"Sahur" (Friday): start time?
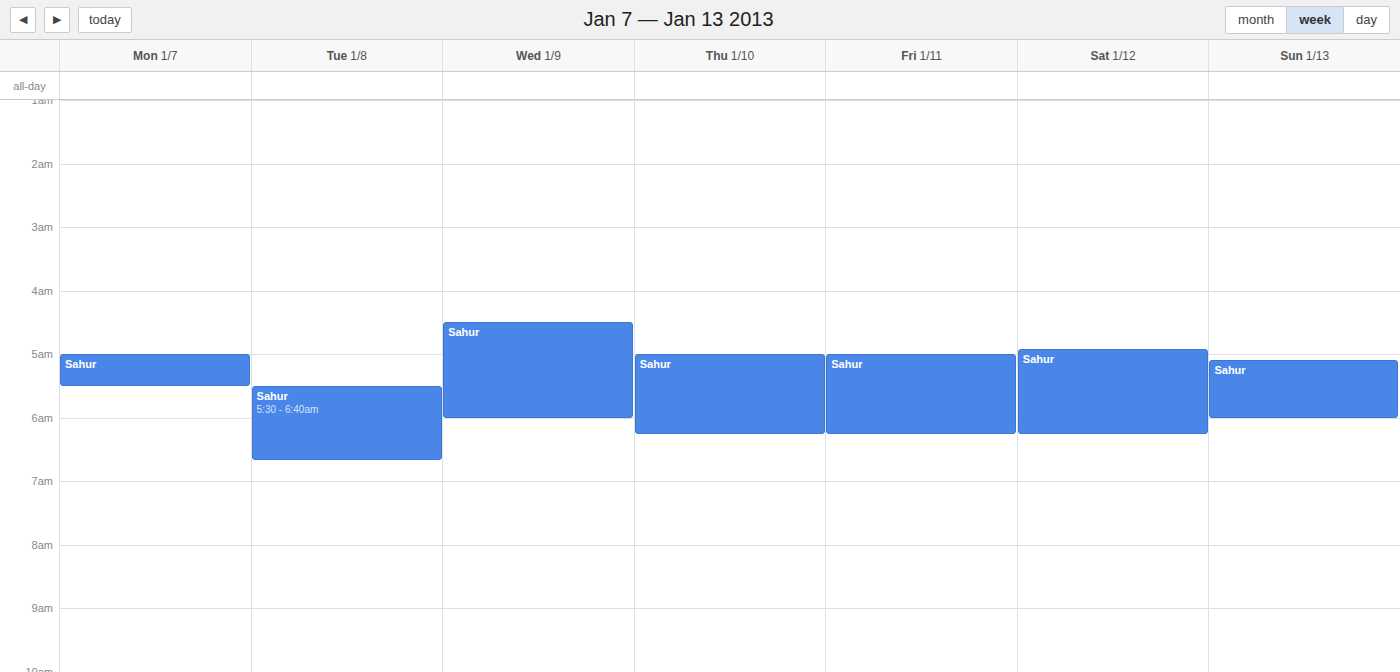
5:00 AM